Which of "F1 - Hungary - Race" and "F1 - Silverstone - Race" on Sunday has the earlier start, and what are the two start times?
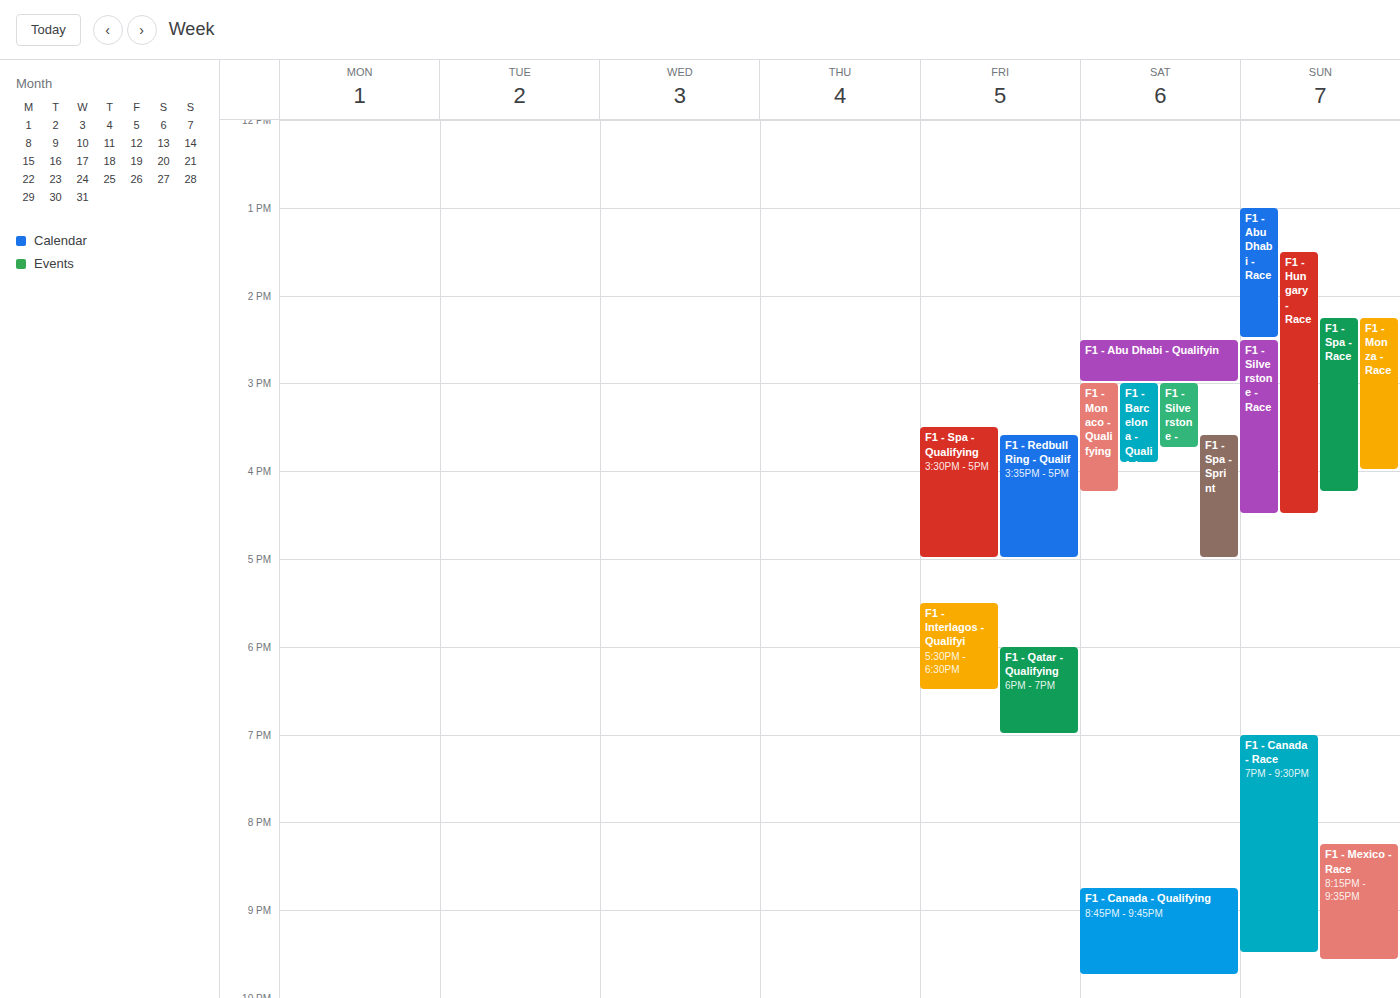
"F1 - Hungary - Race" 13:30; "F1 - Silverstone - Race" 14:30.